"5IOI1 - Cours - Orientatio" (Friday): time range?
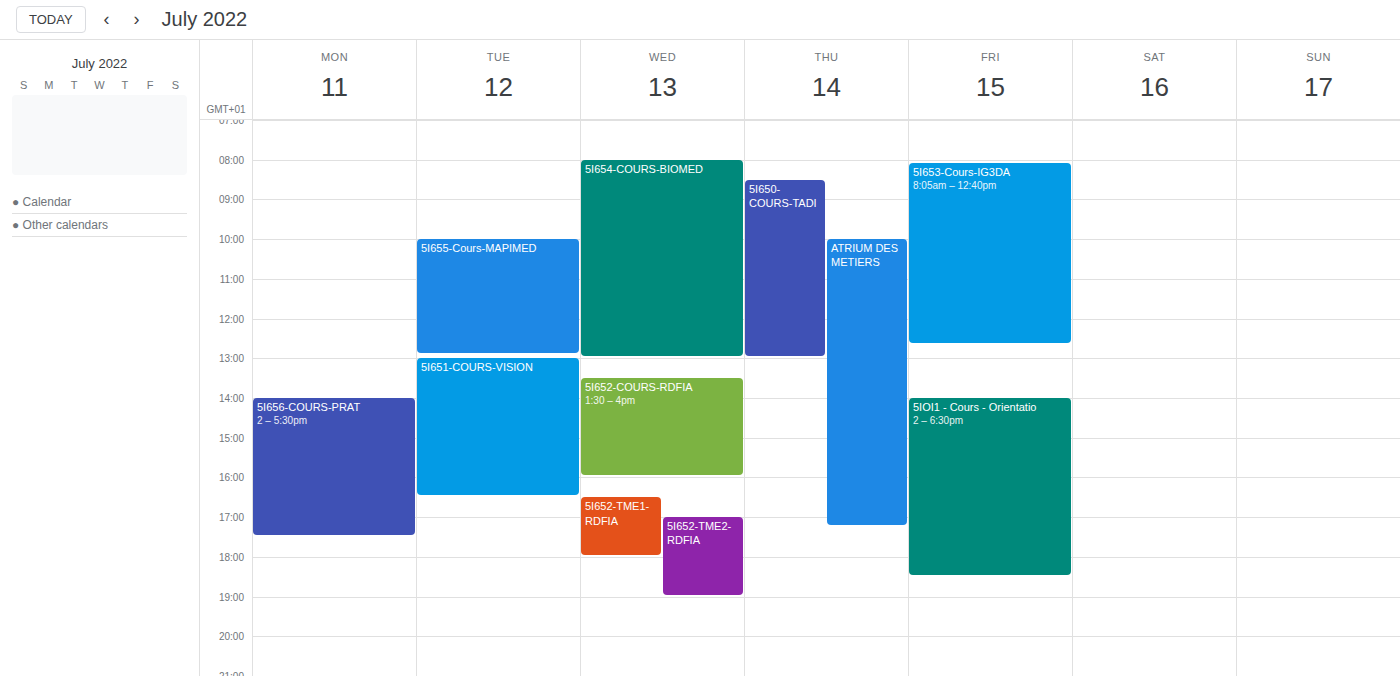
14:00 to 18:30